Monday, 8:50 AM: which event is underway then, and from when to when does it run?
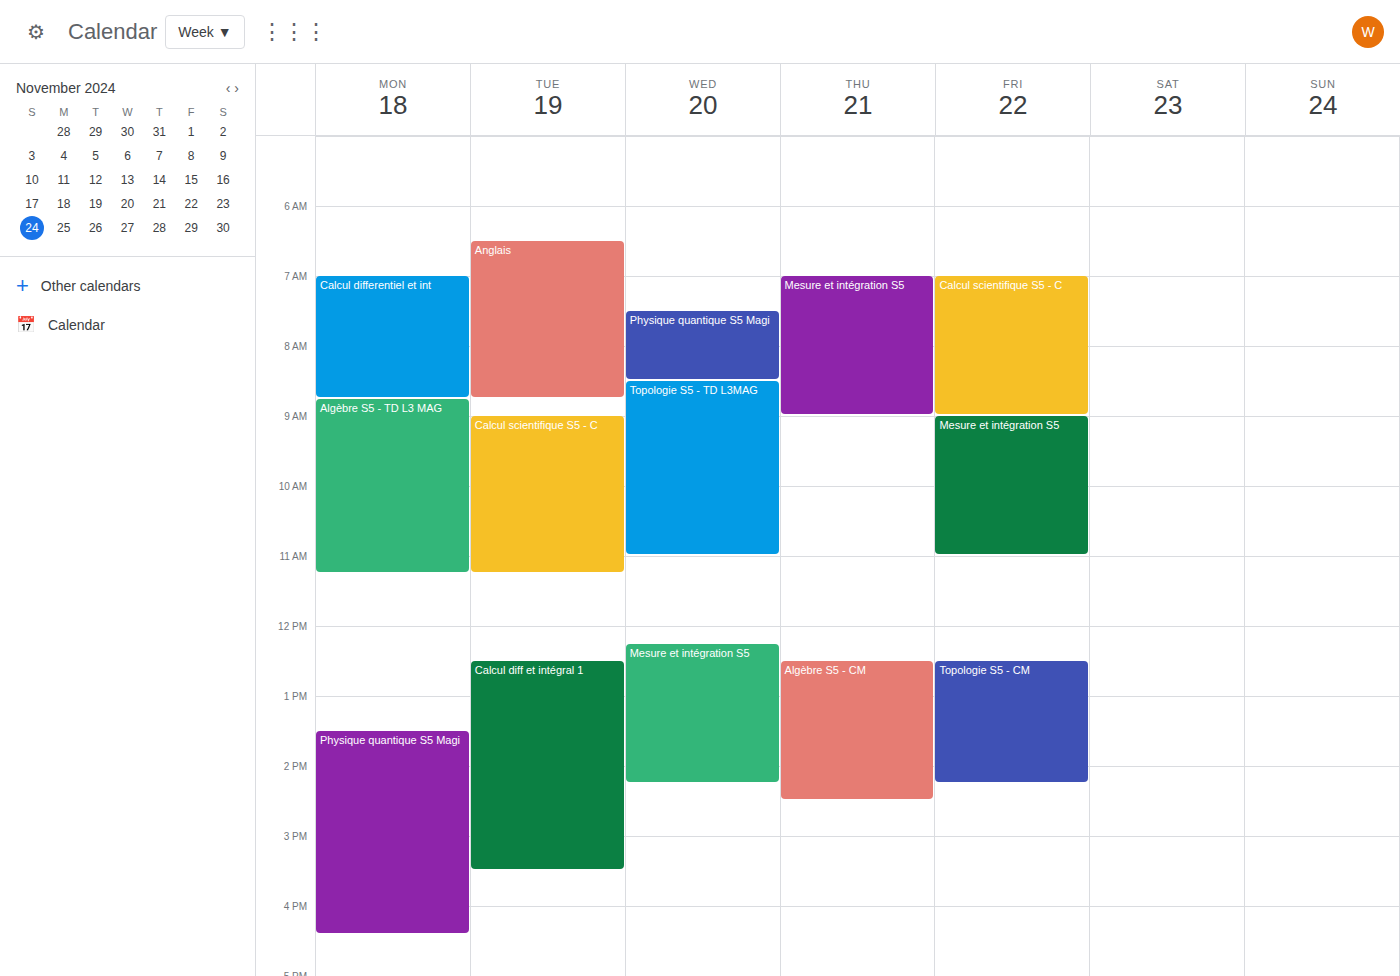
"Algèbre S5 - TD L3 MAG", 8:45 AM to 11:15 AM